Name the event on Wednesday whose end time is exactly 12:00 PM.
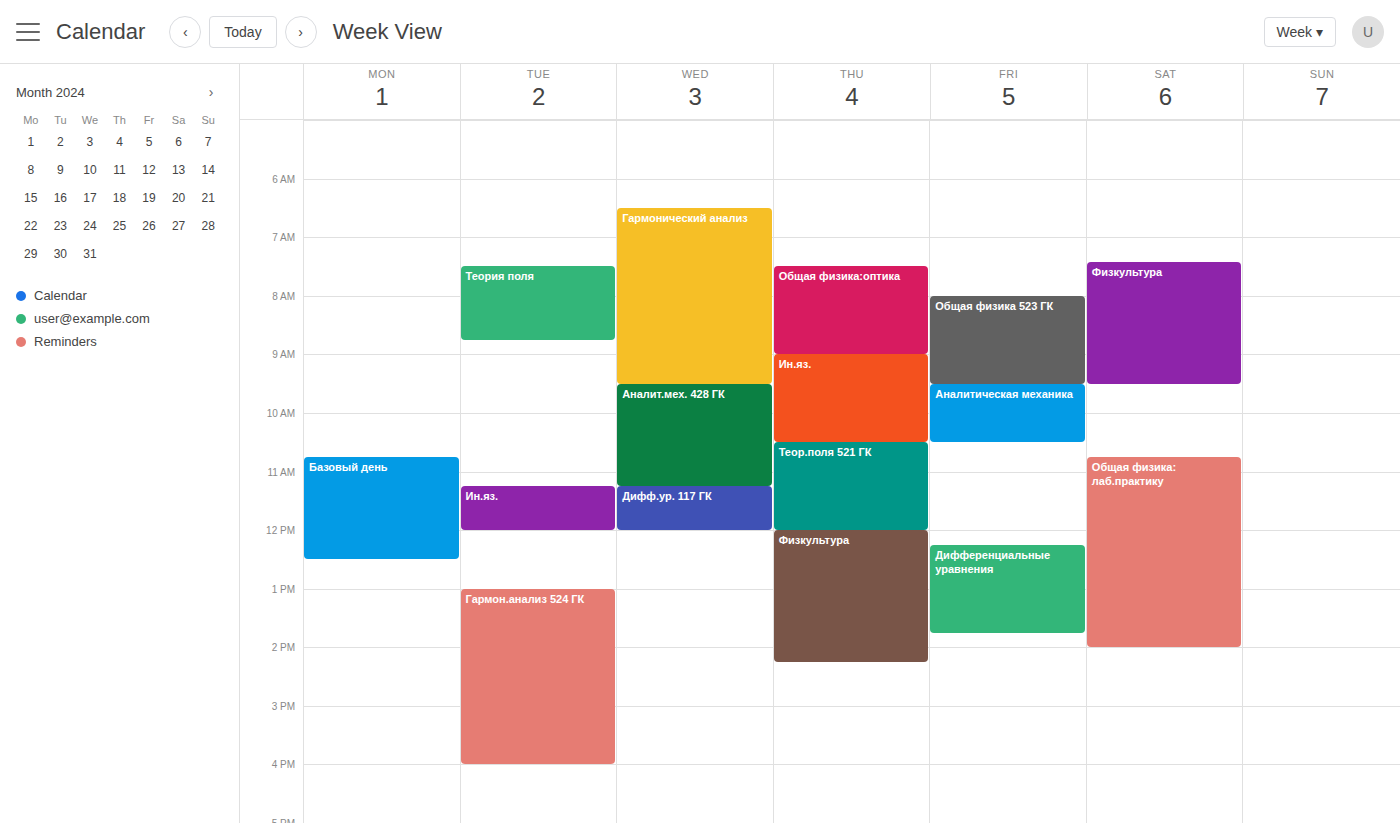
"Дифф.ур. 117 ГК"